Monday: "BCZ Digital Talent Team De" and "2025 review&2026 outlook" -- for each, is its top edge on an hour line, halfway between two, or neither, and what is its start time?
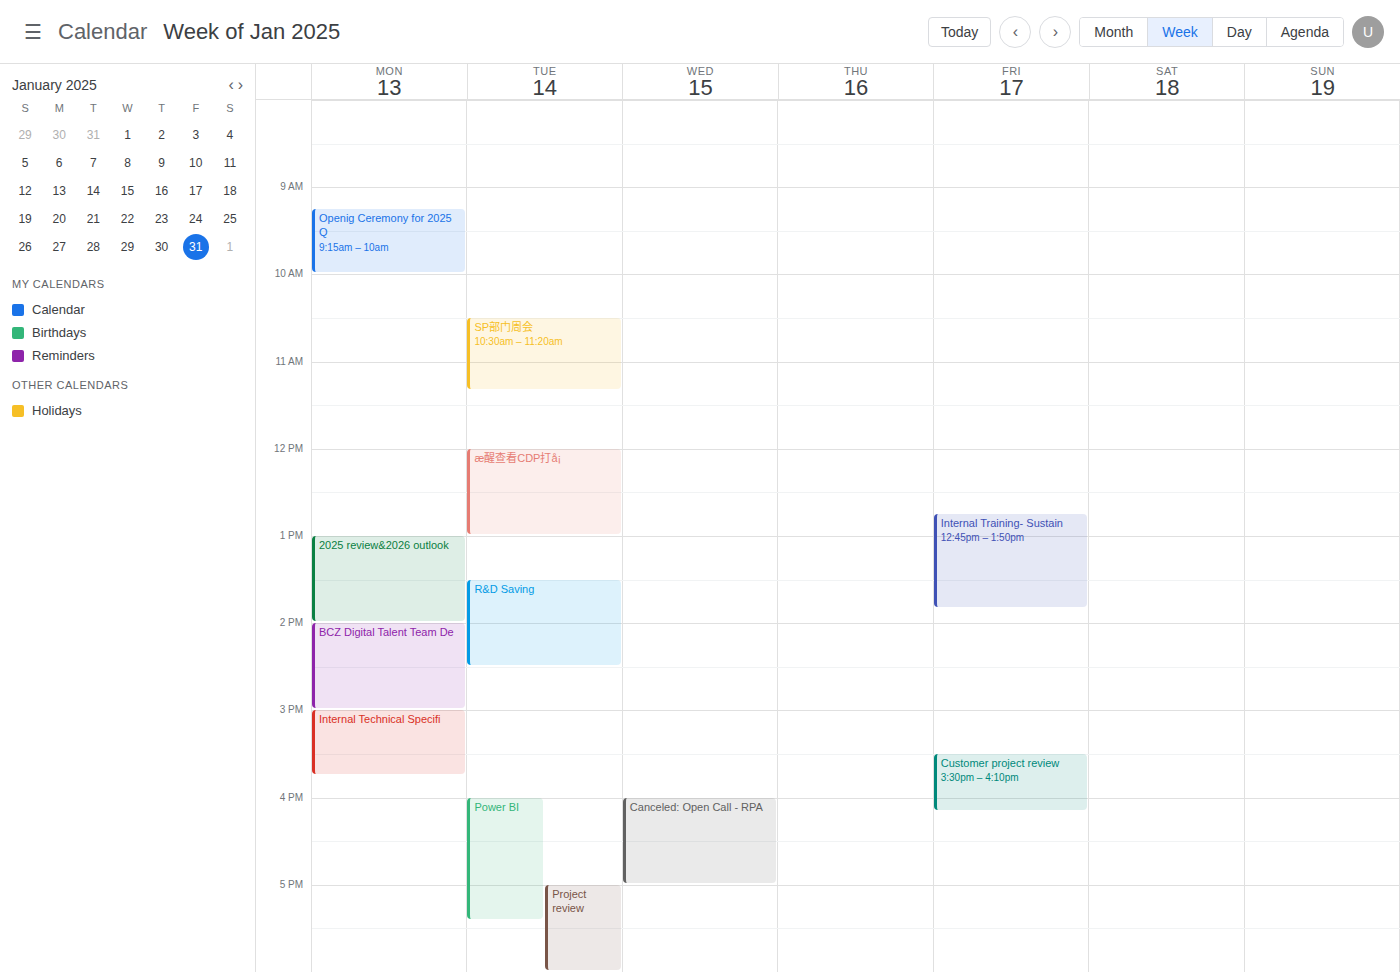
"BCZ Digital Talent Team De": 2:00 PM, exactly on the 2 PM line. "2025 review&2026 outlook": 1:00 PM, exactly on the 1 PM line.